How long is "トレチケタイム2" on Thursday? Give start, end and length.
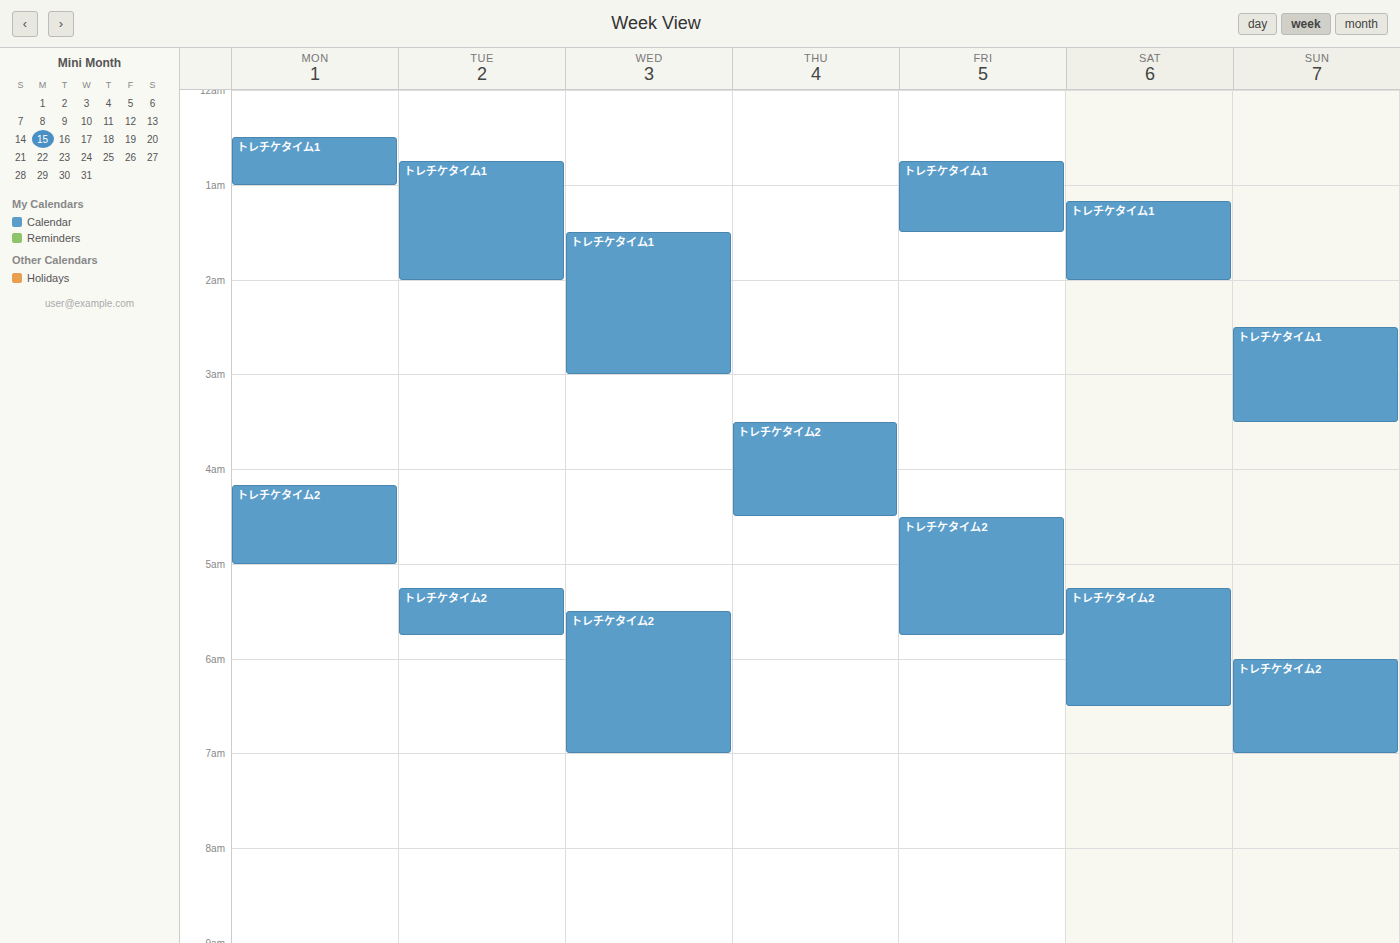
3:30 AM to 4:30 AM, 1 hour